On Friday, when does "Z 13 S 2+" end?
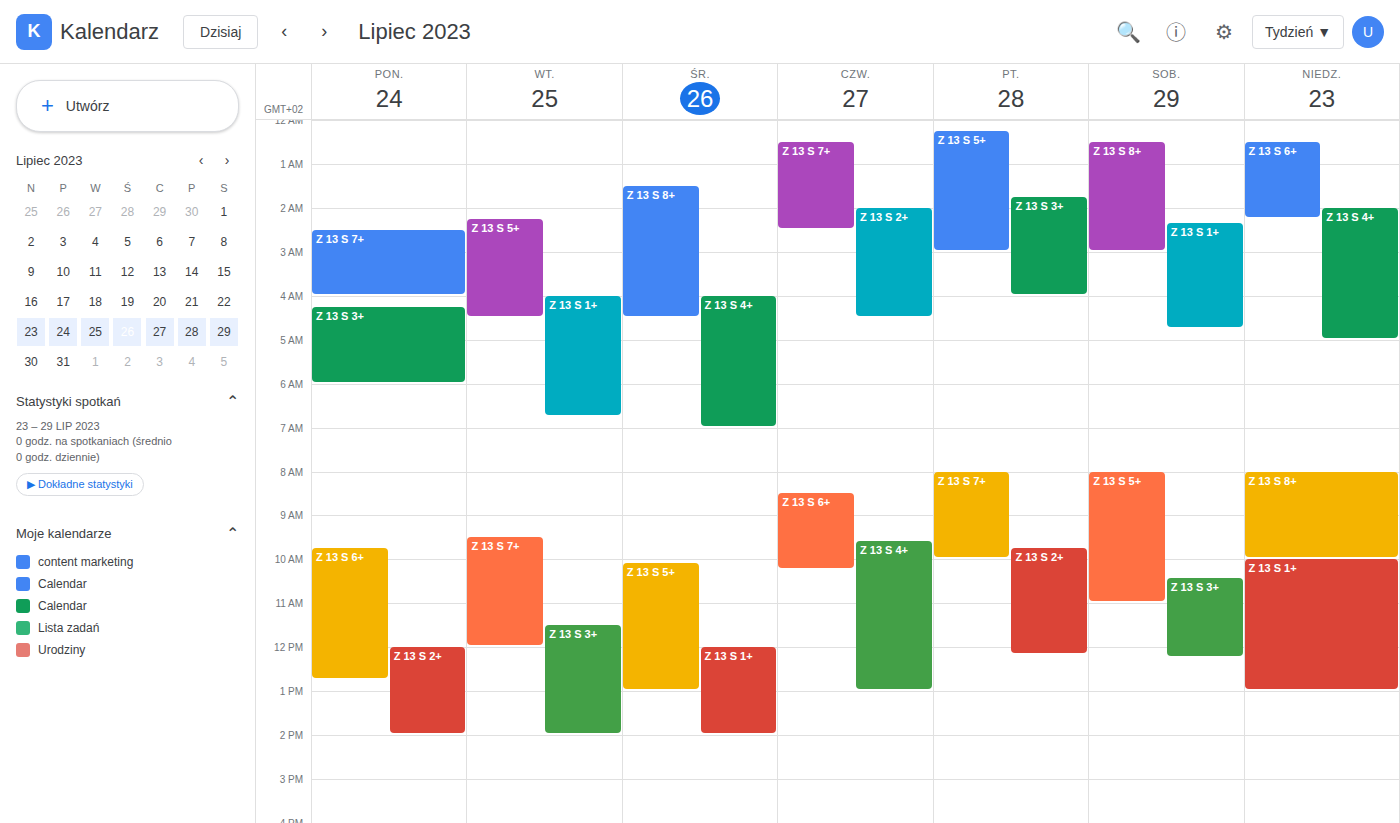
12:10